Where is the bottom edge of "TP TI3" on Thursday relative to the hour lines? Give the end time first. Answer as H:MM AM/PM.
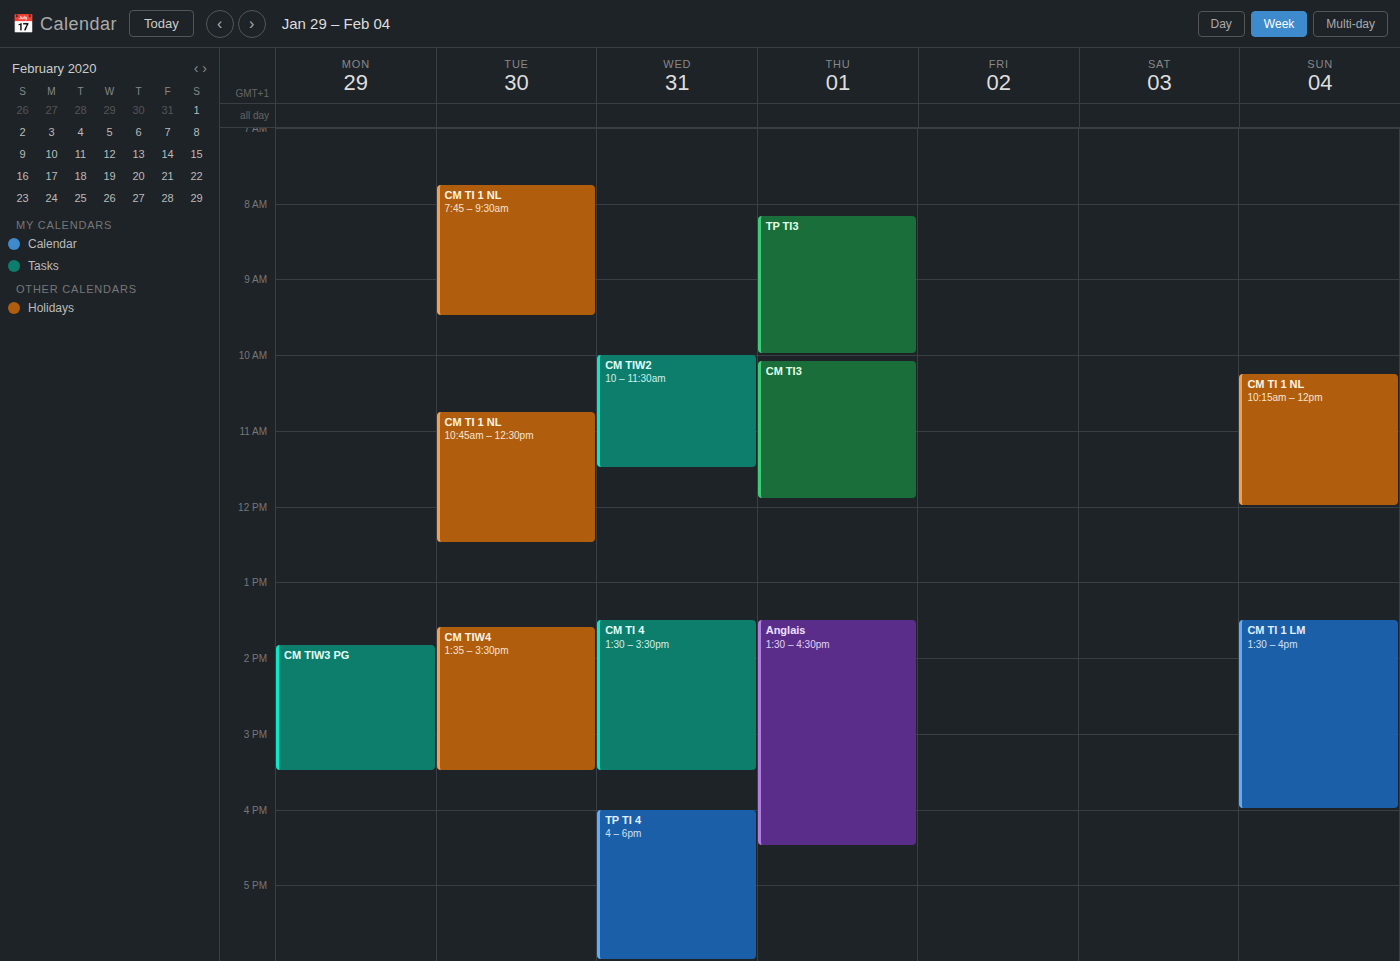
10:00 AM -- exactly on the 10 AM line.